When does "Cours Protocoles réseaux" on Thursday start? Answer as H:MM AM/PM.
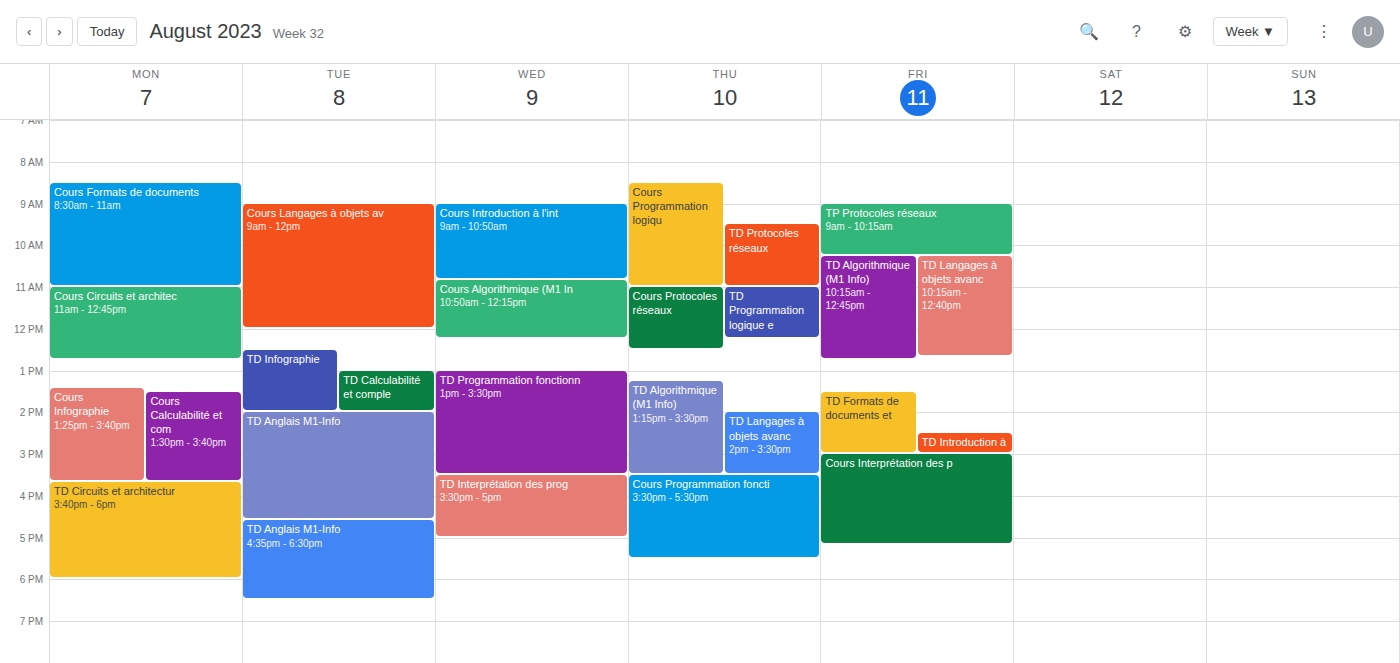
11:00 AM